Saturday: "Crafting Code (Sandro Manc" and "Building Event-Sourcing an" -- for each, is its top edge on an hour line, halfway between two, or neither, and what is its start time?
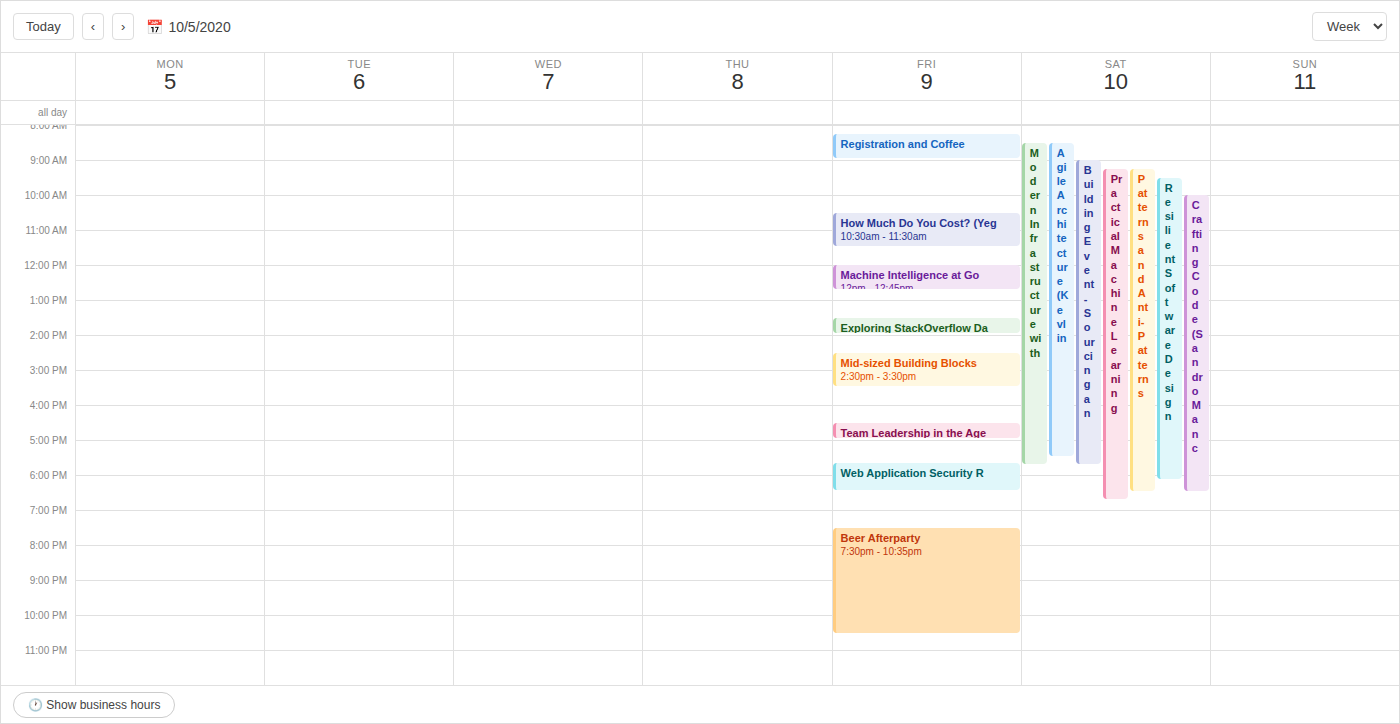
"Crafting Code (Sandro Manc": 10:00, exactly on the 10:00 line. "Building Event-Sourcing an": 09:00, exactly on the 09:00 line.